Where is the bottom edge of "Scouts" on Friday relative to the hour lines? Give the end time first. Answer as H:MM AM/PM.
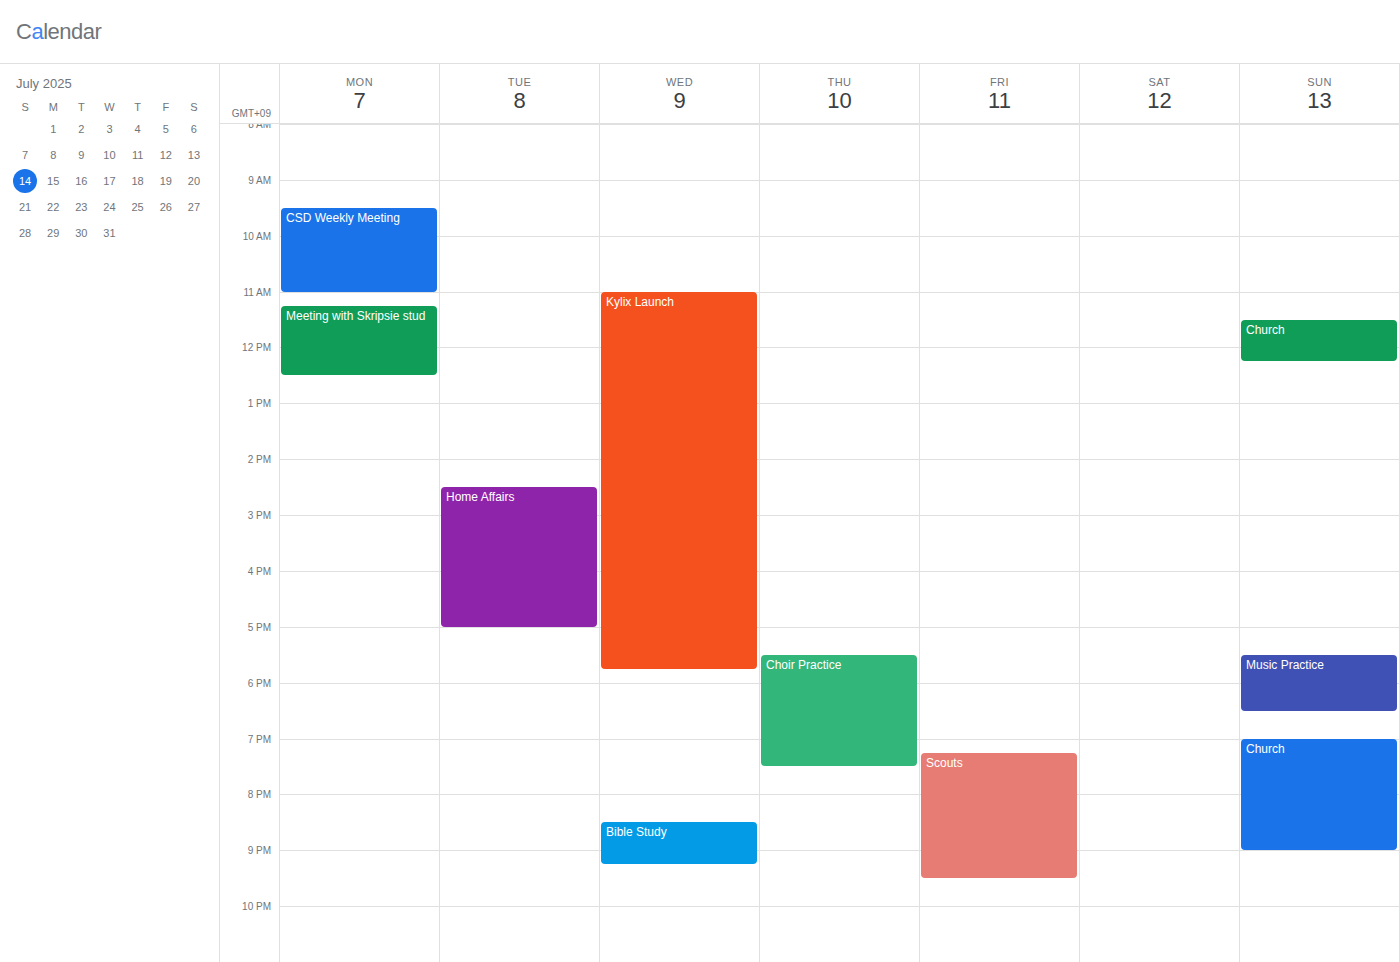
9:30 PM -- halfway between the 9 PM and 10 PM lines.